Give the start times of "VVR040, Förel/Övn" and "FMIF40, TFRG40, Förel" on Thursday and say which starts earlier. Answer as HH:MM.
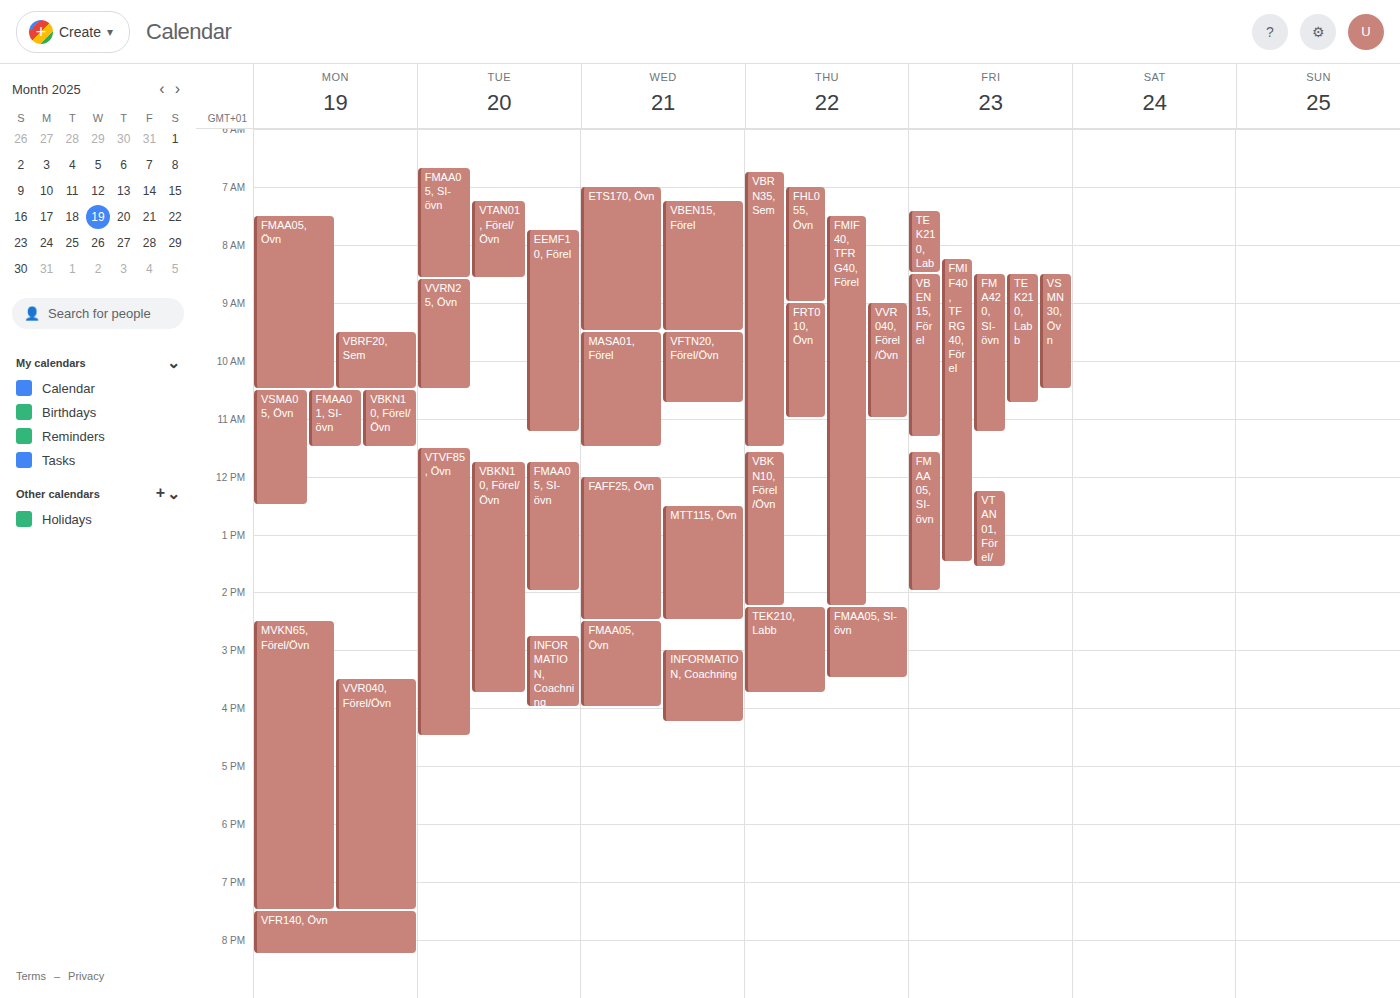
"FMIF40, TFRG40, Förel" 07:30; "VVR040, Förel/Övn" 09:00.